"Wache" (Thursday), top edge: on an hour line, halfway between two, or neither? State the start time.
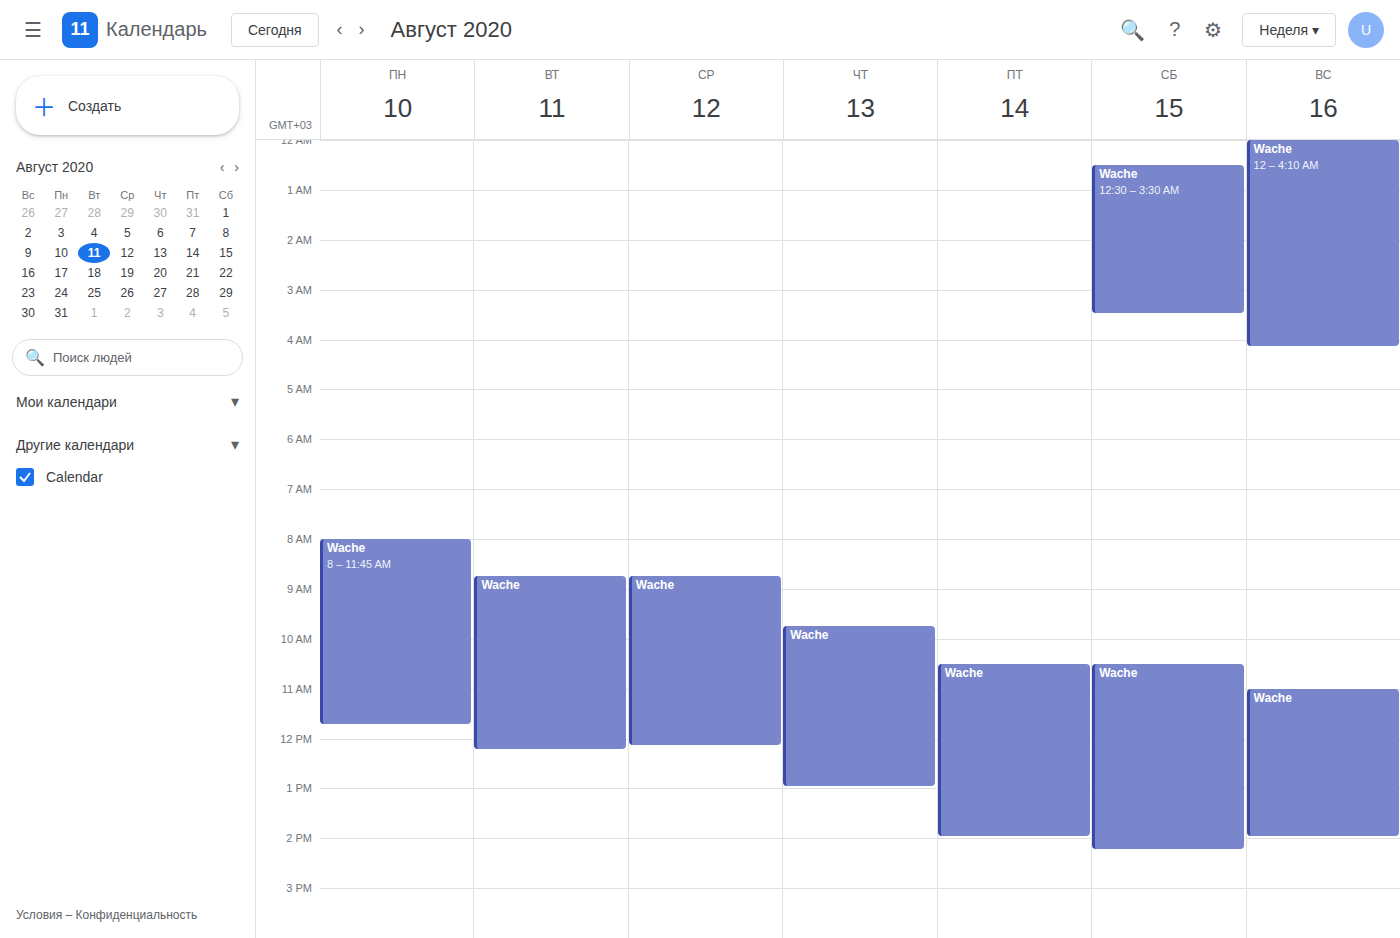
9:45 AM -- neither: three quarters of the way from the 9 AM line to the 10 AM line.